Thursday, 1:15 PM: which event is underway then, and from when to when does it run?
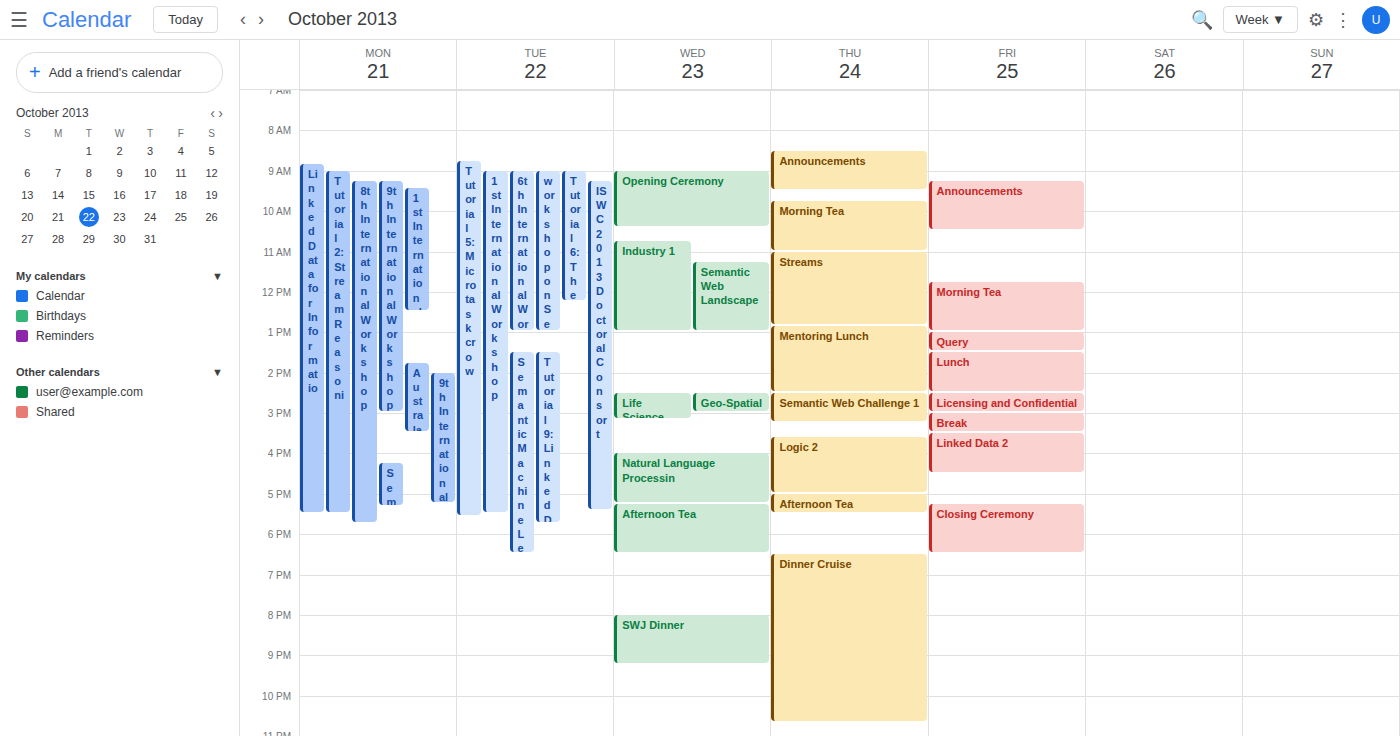
"Mentoring Lunch", 12:50 PM to 2:30 PM